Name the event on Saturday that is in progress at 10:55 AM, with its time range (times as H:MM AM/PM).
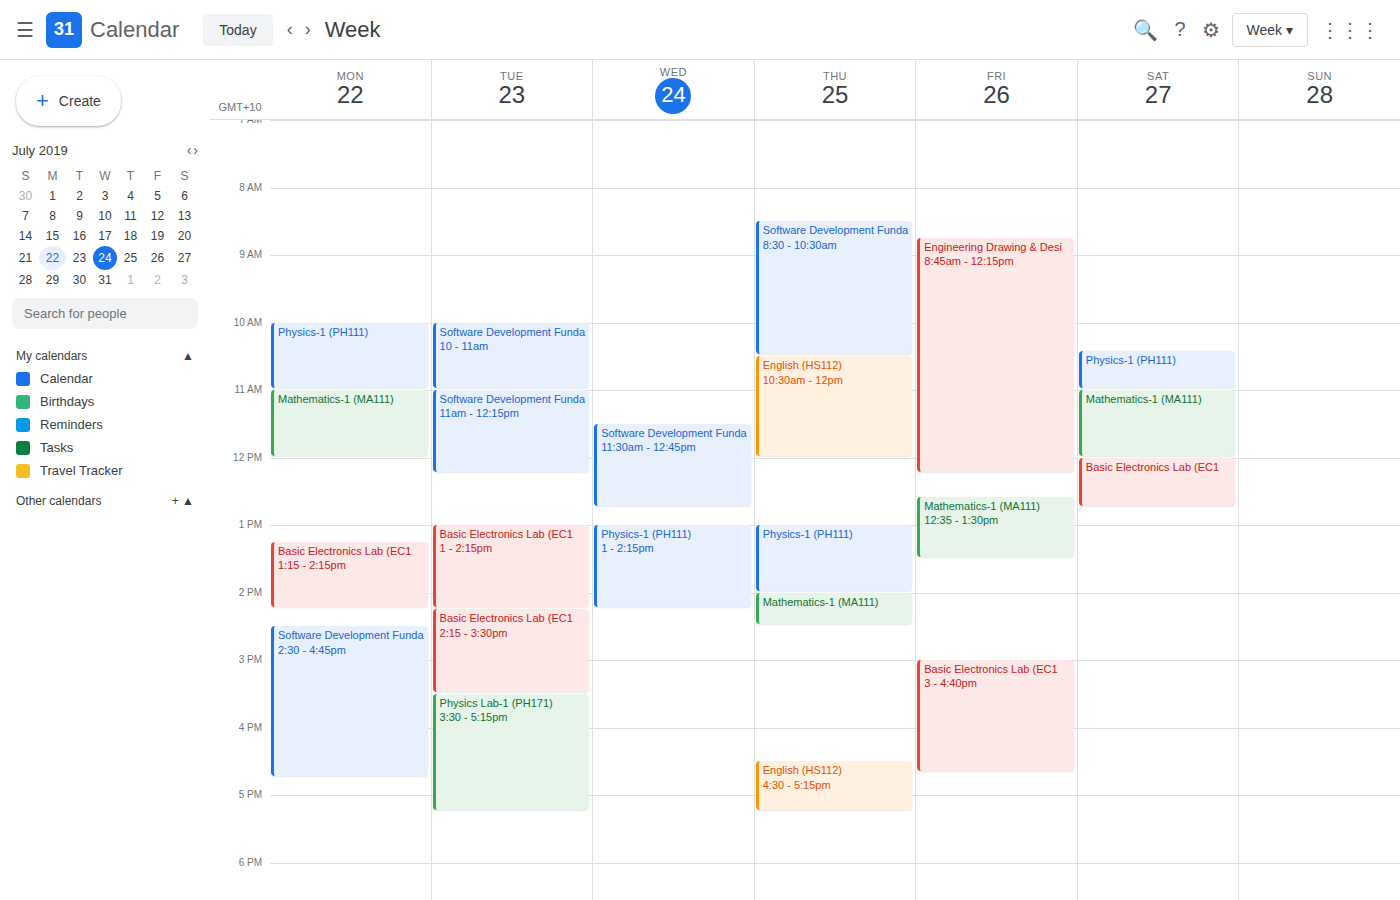
"Physics-1 (PH111)", 10:25 AM to 11:00 AM